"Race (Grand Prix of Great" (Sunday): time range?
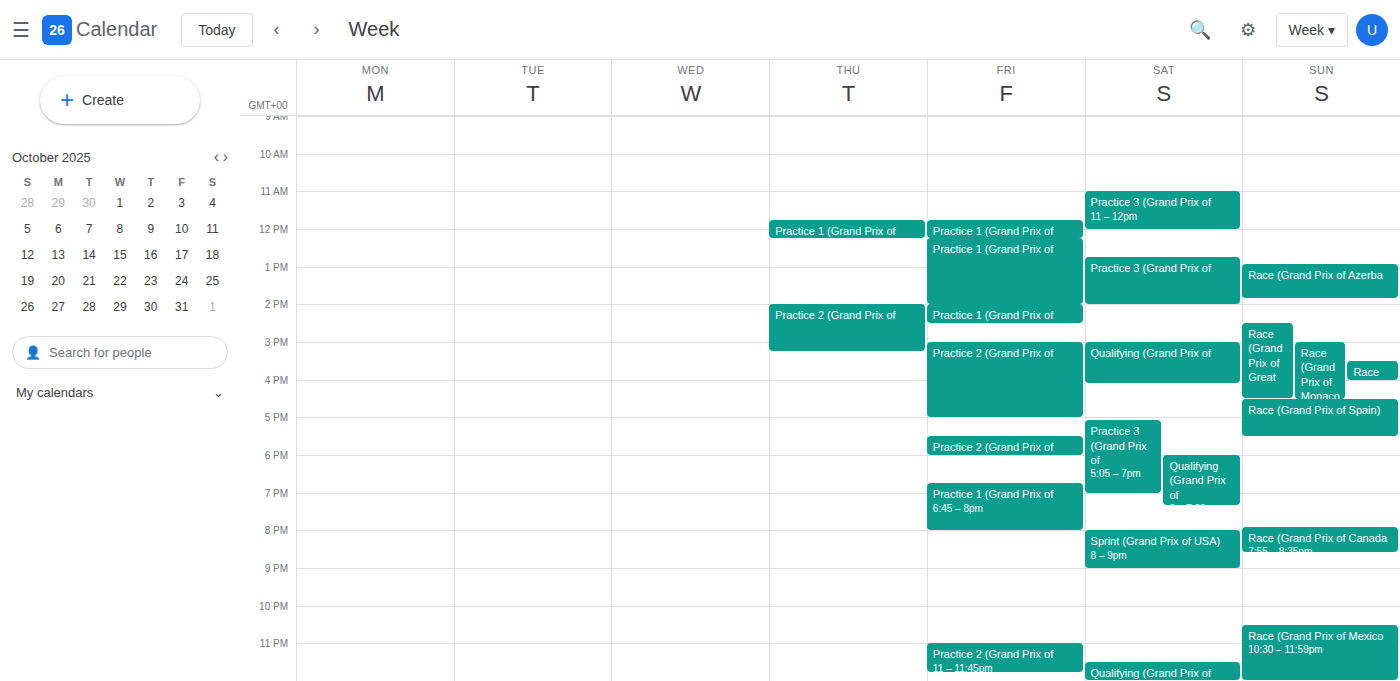
2:30 PM to 4:30 PM